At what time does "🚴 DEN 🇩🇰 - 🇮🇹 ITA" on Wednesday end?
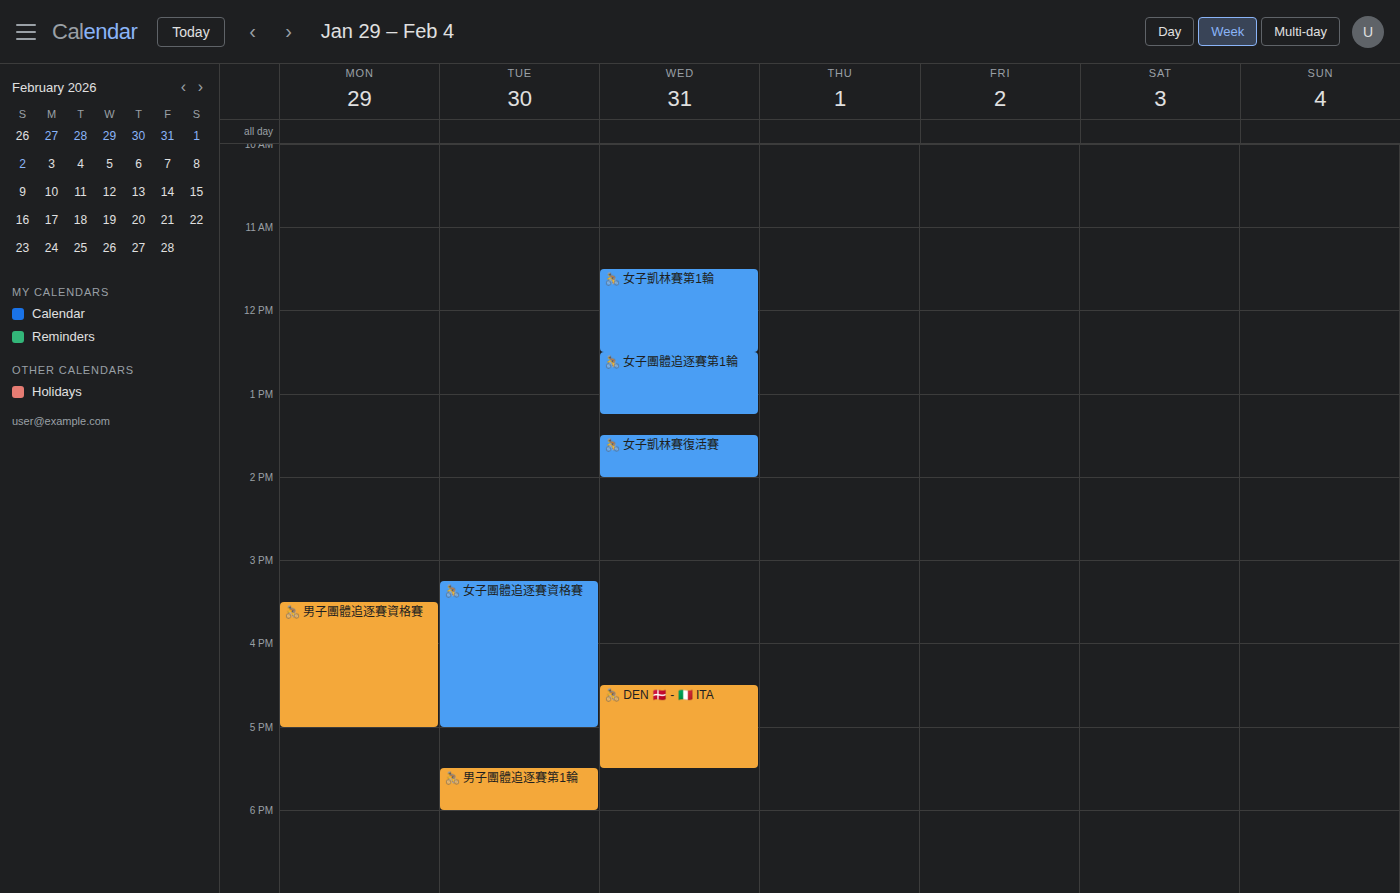
17:30